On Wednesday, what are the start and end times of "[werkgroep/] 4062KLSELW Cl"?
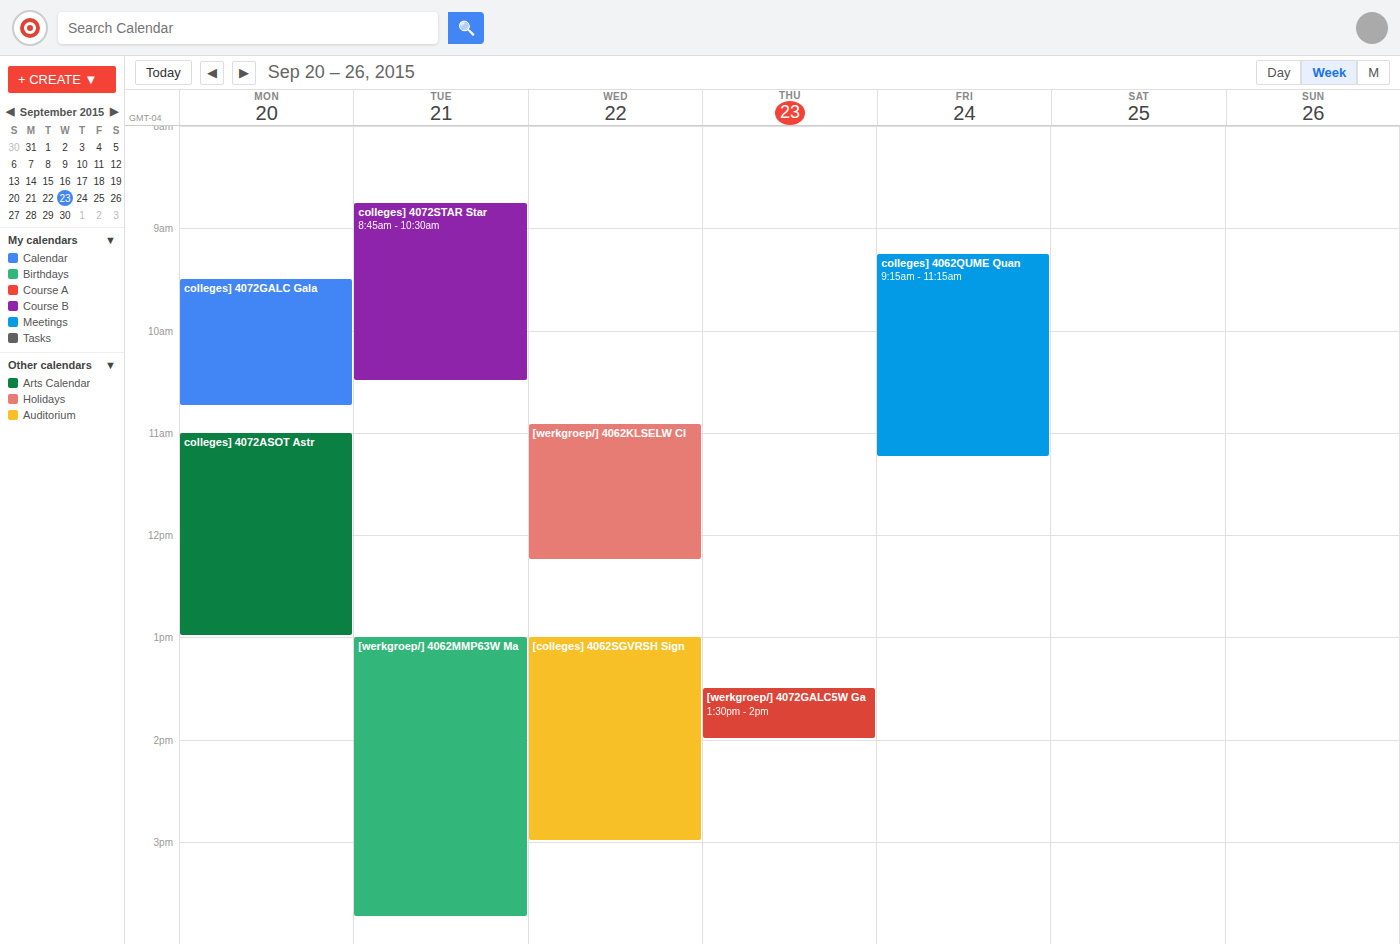
10:55 AM to 12:15 PM